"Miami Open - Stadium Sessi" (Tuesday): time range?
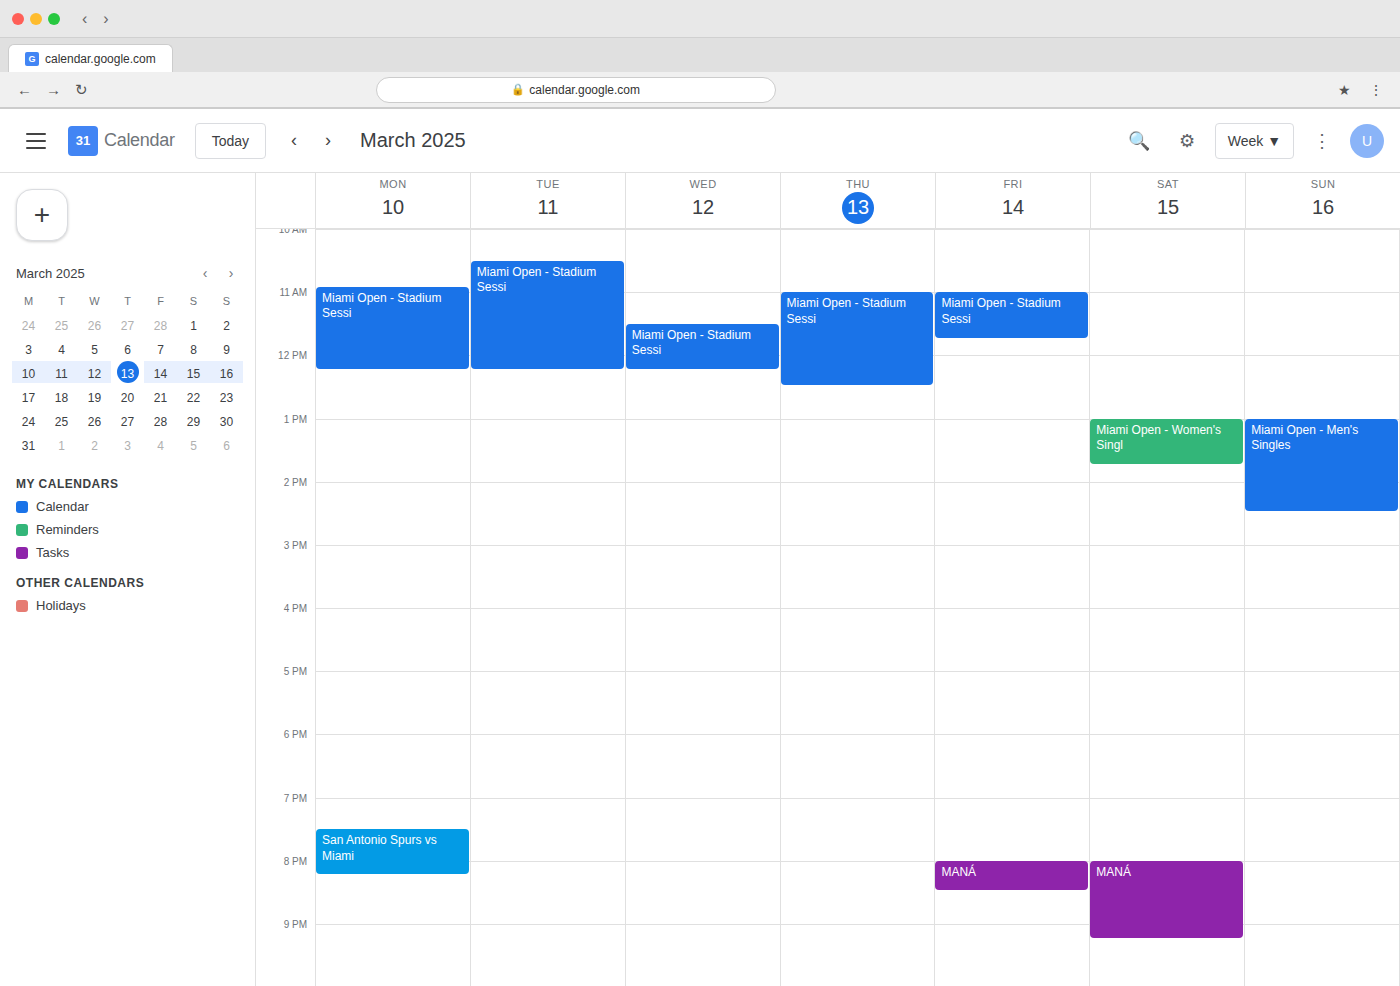
10:30 AM to 12:15 PM